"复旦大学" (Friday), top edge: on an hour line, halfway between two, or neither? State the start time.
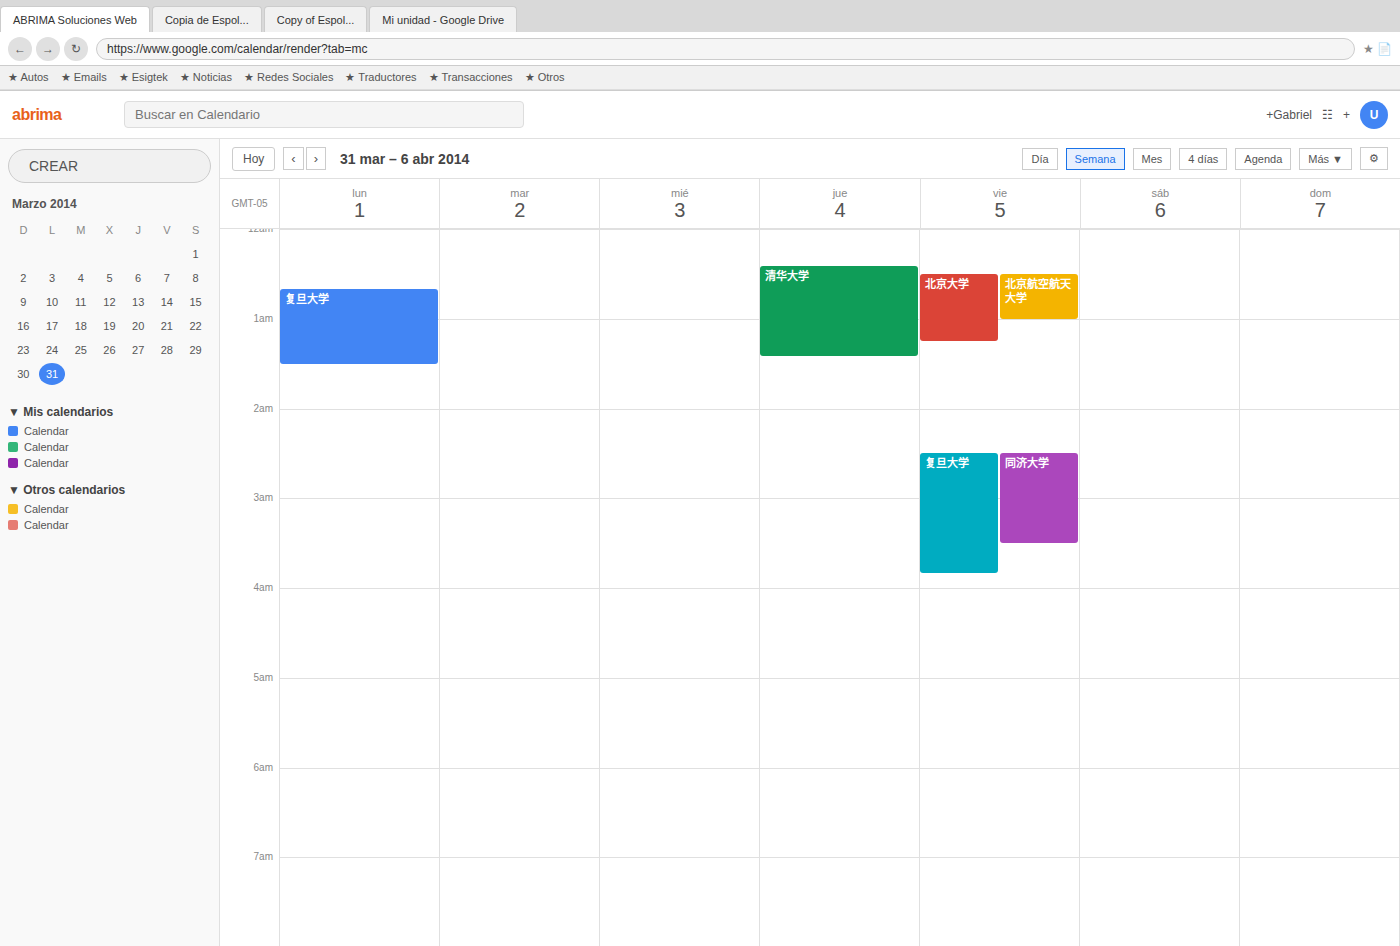
2:30 AM -- halfway between the 2 AM and 3 AM lines.